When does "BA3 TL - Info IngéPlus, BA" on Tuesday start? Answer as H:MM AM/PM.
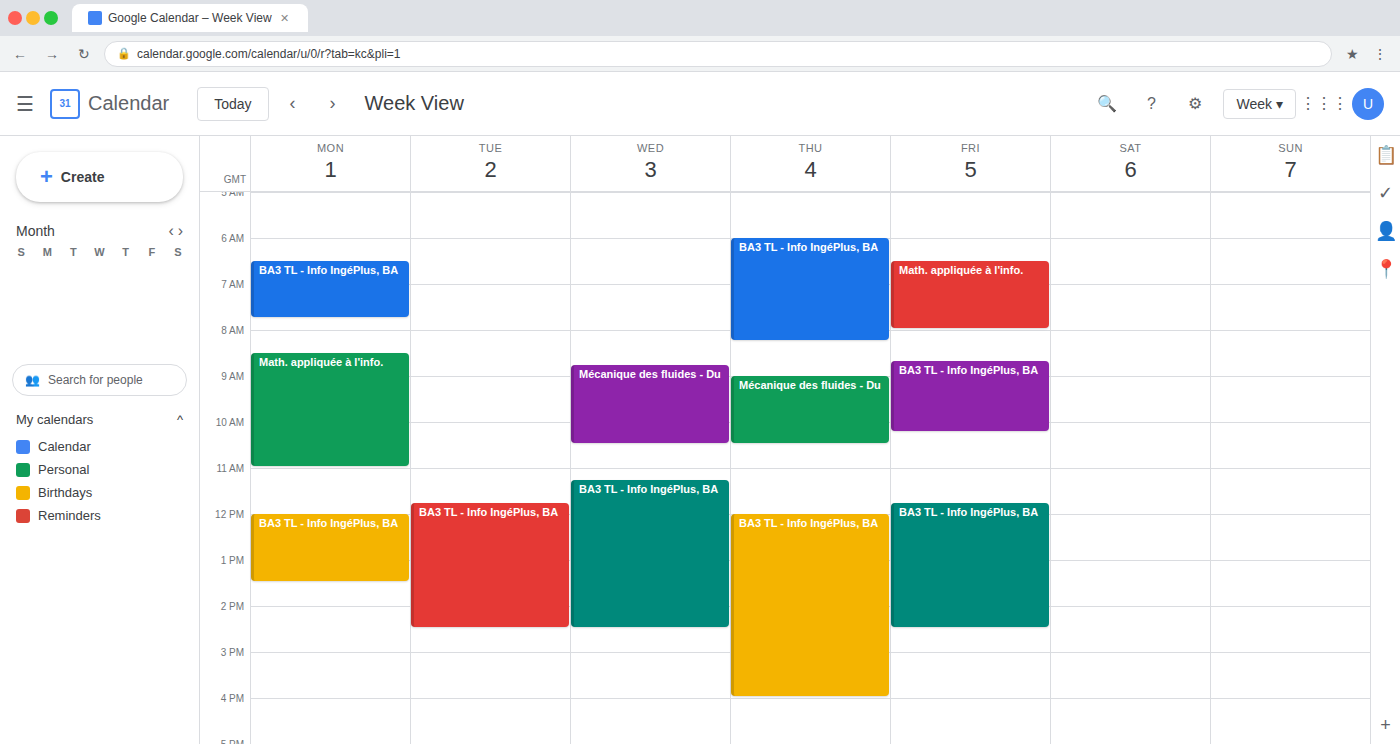
11:45 AM